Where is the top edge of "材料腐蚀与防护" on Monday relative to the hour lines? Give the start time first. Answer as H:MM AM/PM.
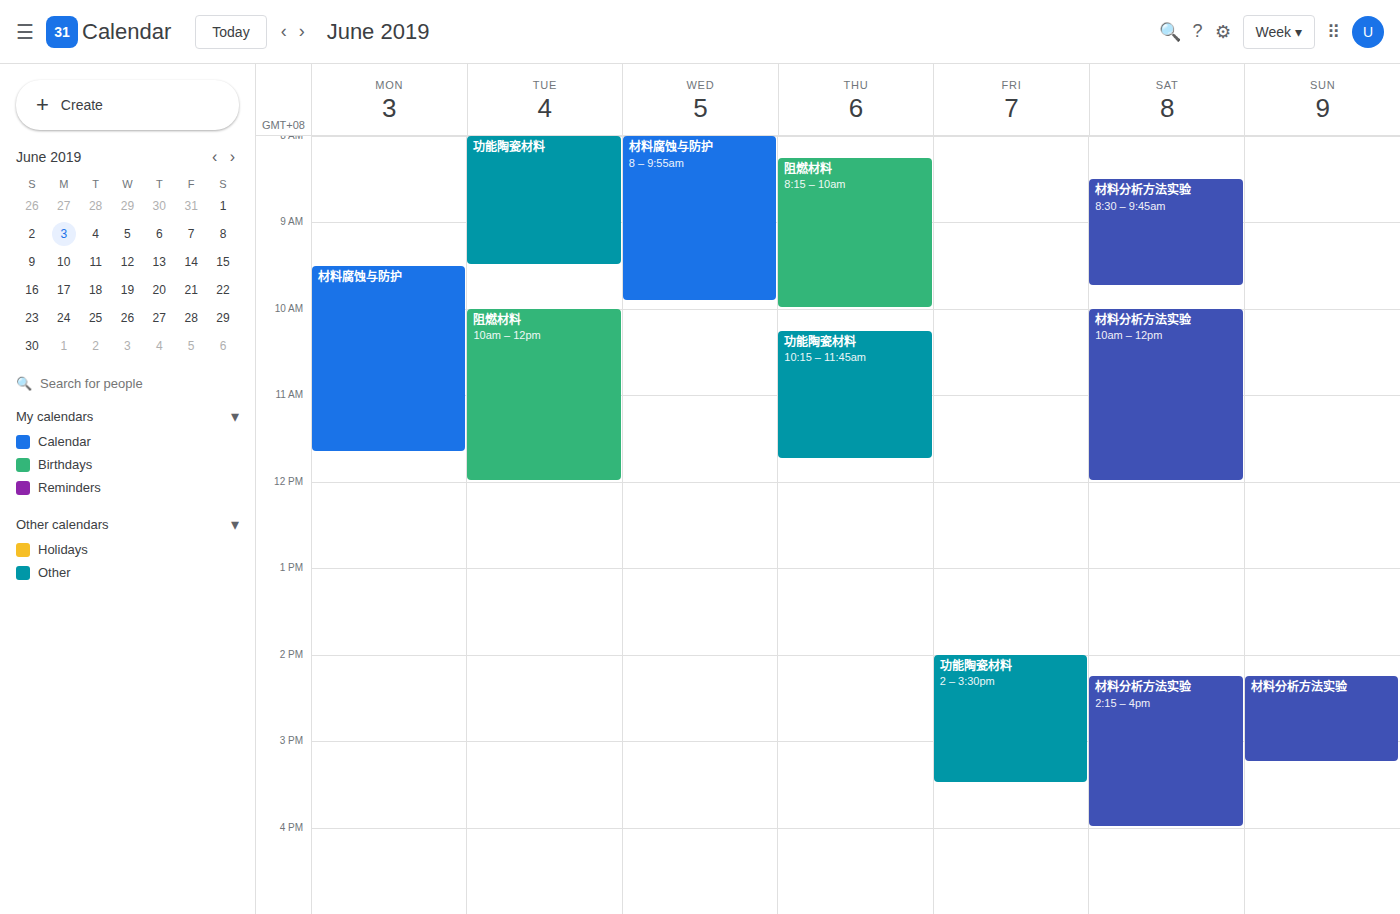
9:30 AM -- halfway between the 9 AM and 10 AM lines.